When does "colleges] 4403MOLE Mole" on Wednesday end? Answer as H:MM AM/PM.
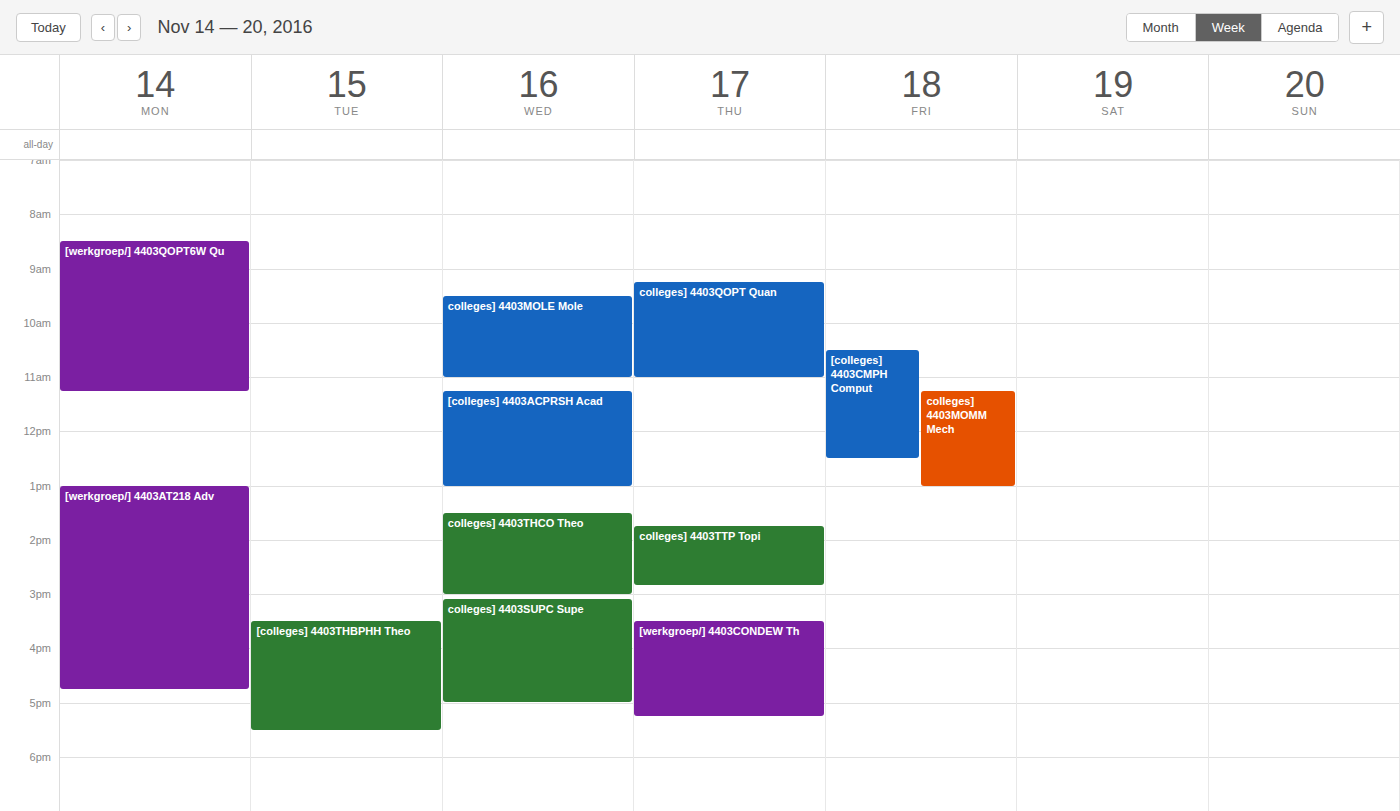
11:00 AM